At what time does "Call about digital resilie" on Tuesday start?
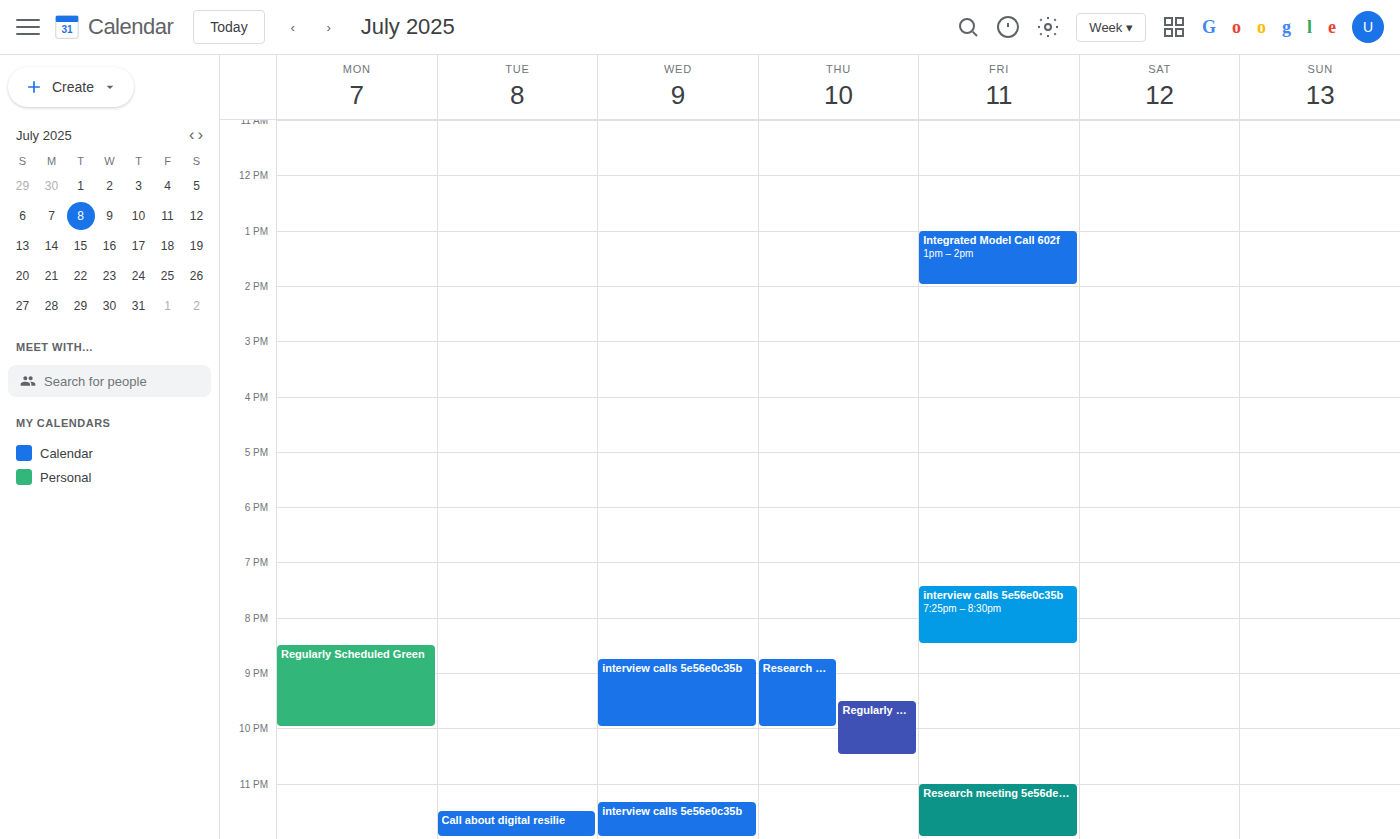
23:30